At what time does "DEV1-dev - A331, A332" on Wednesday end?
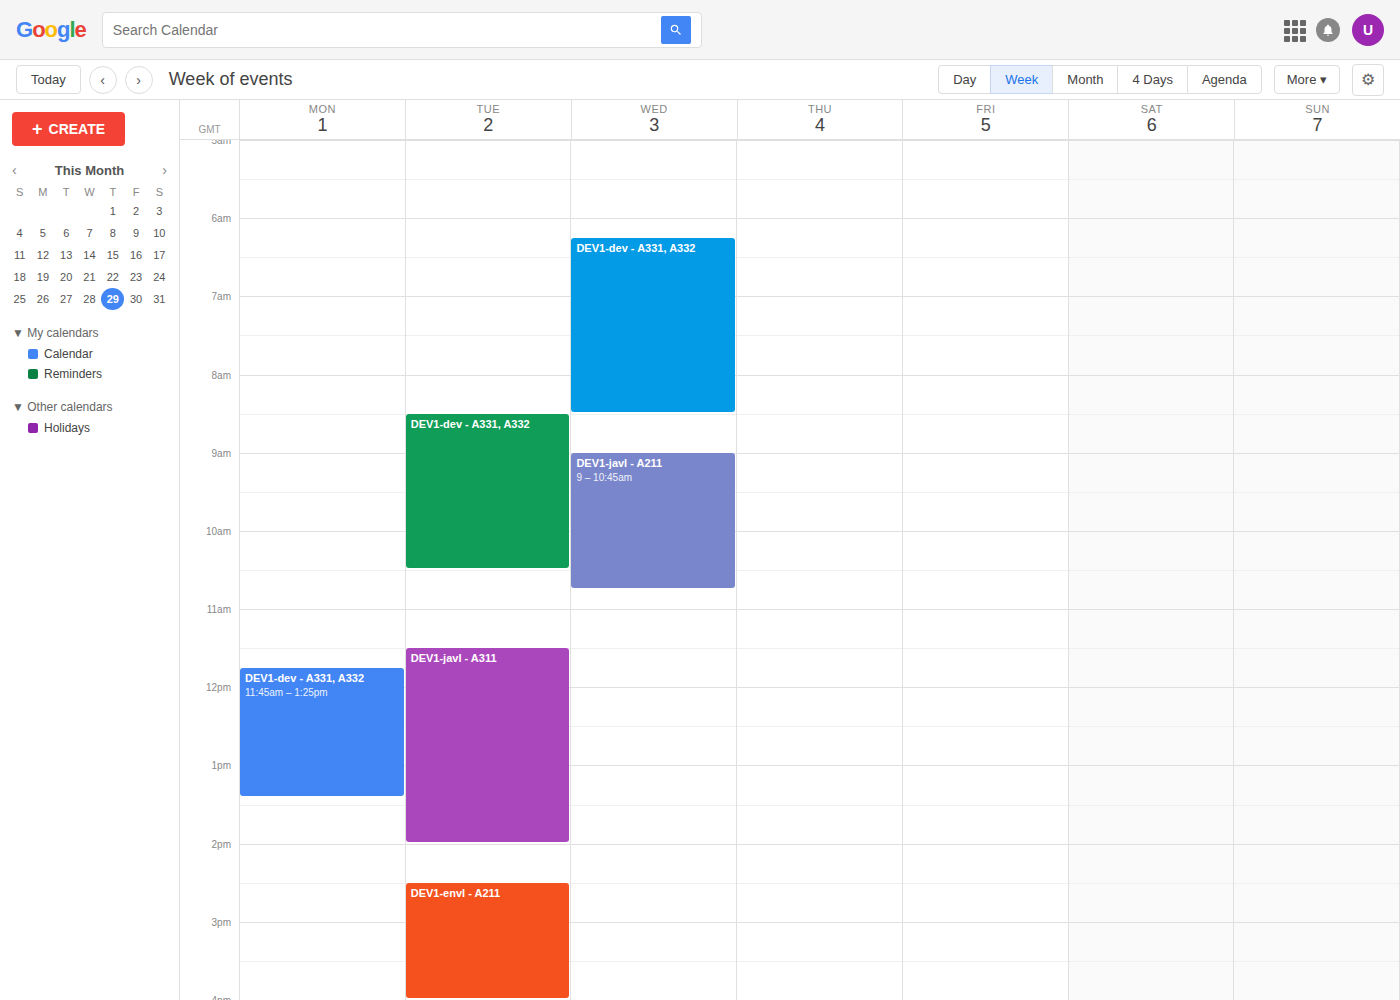
8:30 AM